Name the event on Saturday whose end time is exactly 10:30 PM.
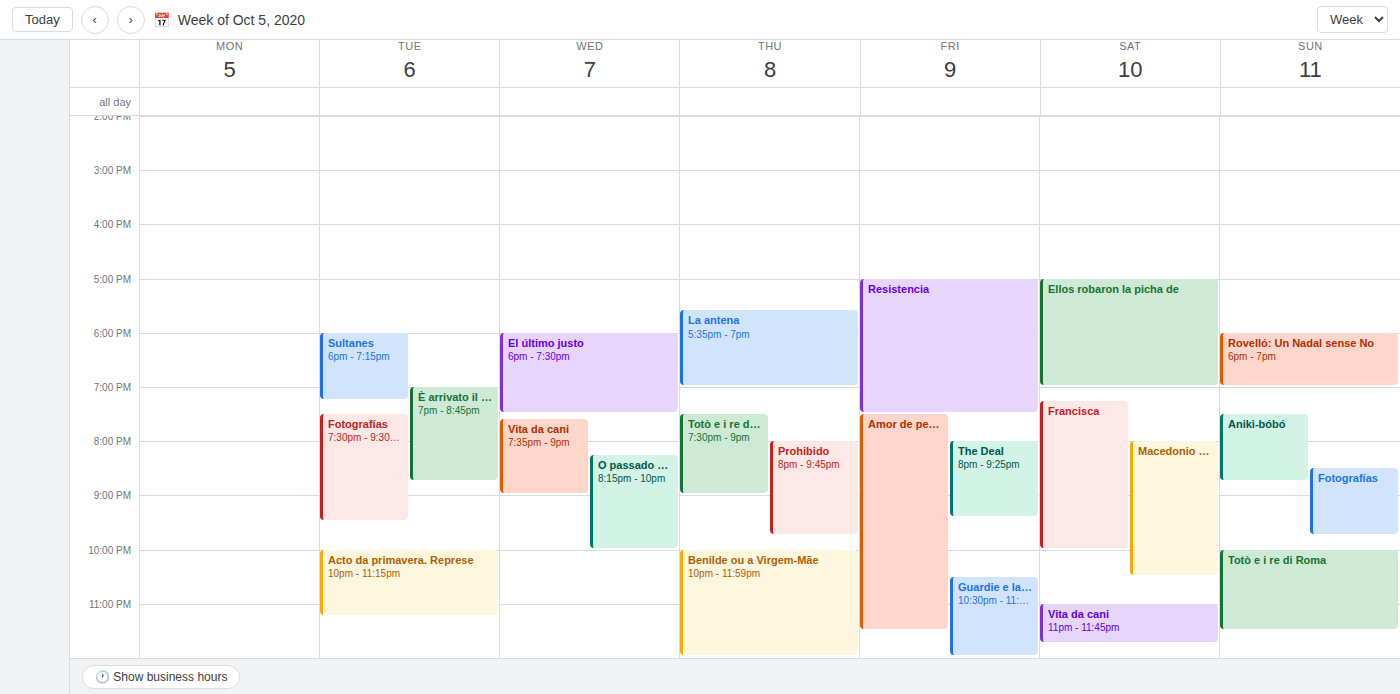
"Macedonio Fernández"